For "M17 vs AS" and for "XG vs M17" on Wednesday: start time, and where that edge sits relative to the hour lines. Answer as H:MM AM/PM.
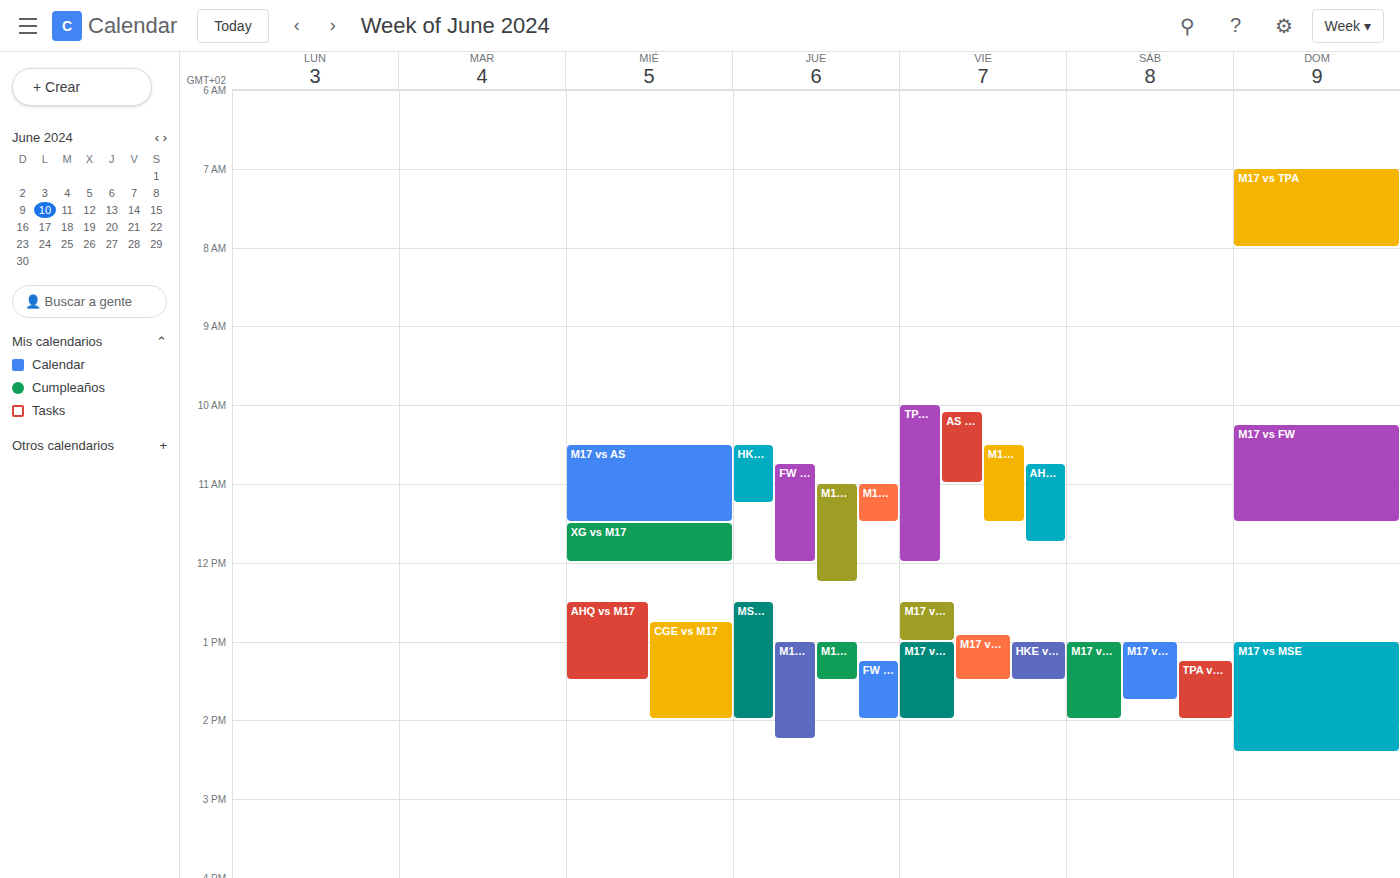
"M17 vs AS": 10:30 AM, halfway between the 10 AM and 11 AM lines. "XG vs M17": 11:30 AM, halfway between the 11 AM and 12 PM lines.